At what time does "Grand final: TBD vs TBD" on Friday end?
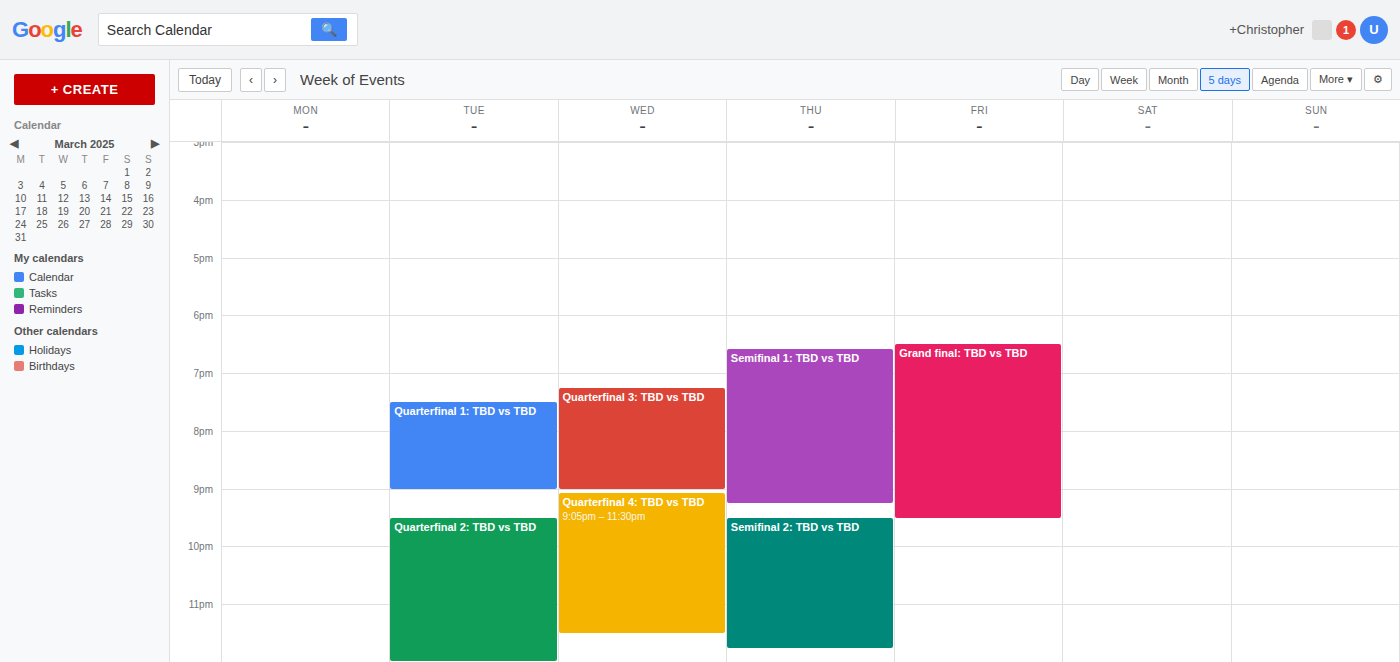
21:30